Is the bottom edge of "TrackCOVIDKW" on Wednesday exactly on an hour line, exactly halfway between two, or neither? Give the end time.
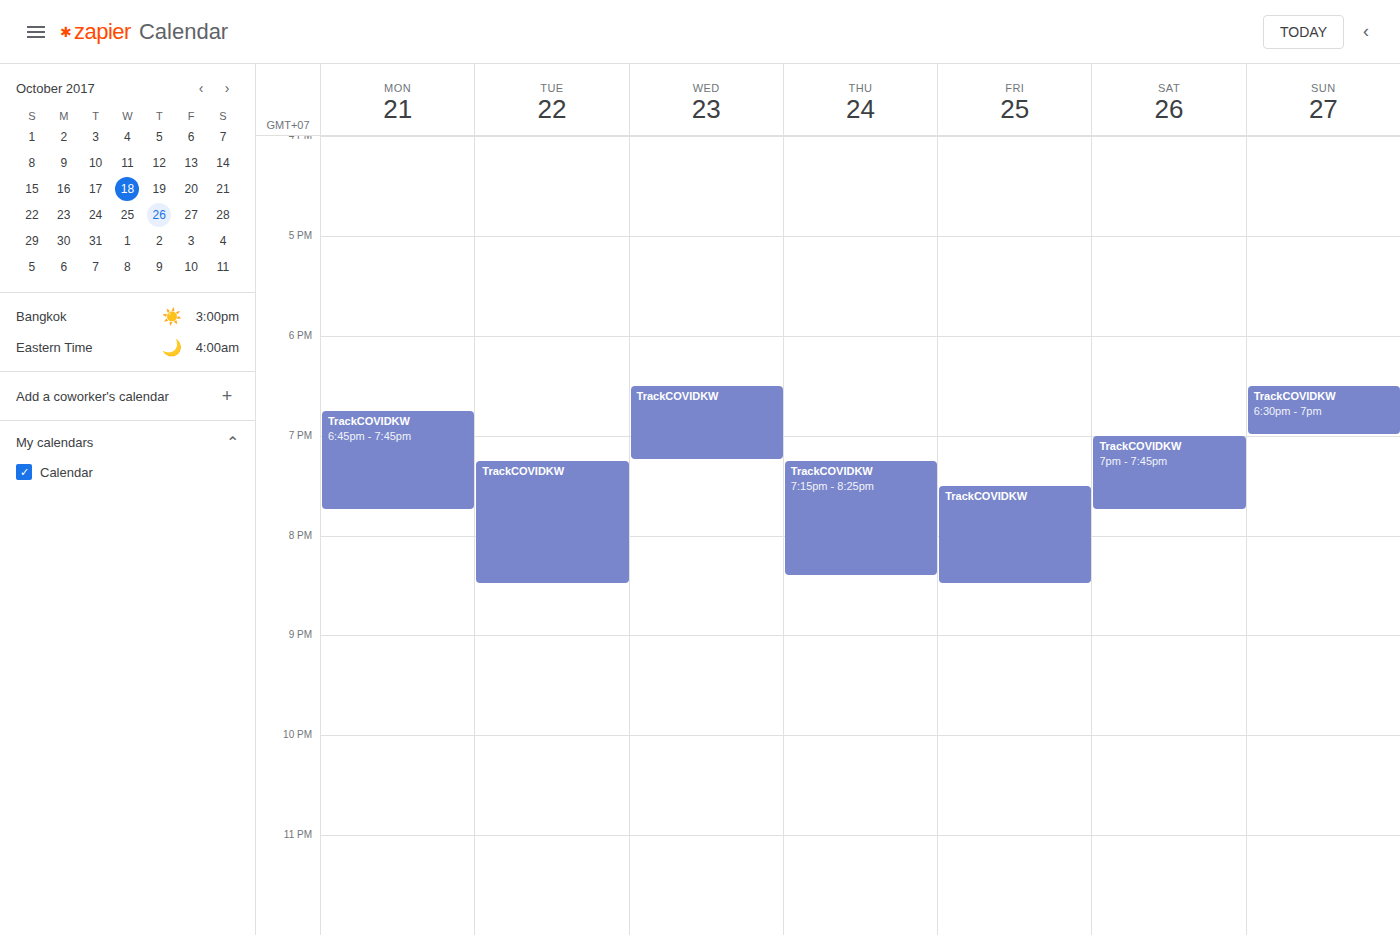
7:15 PM -- neither: a quarter of the way from the 7 PM line to the 8 PM line.